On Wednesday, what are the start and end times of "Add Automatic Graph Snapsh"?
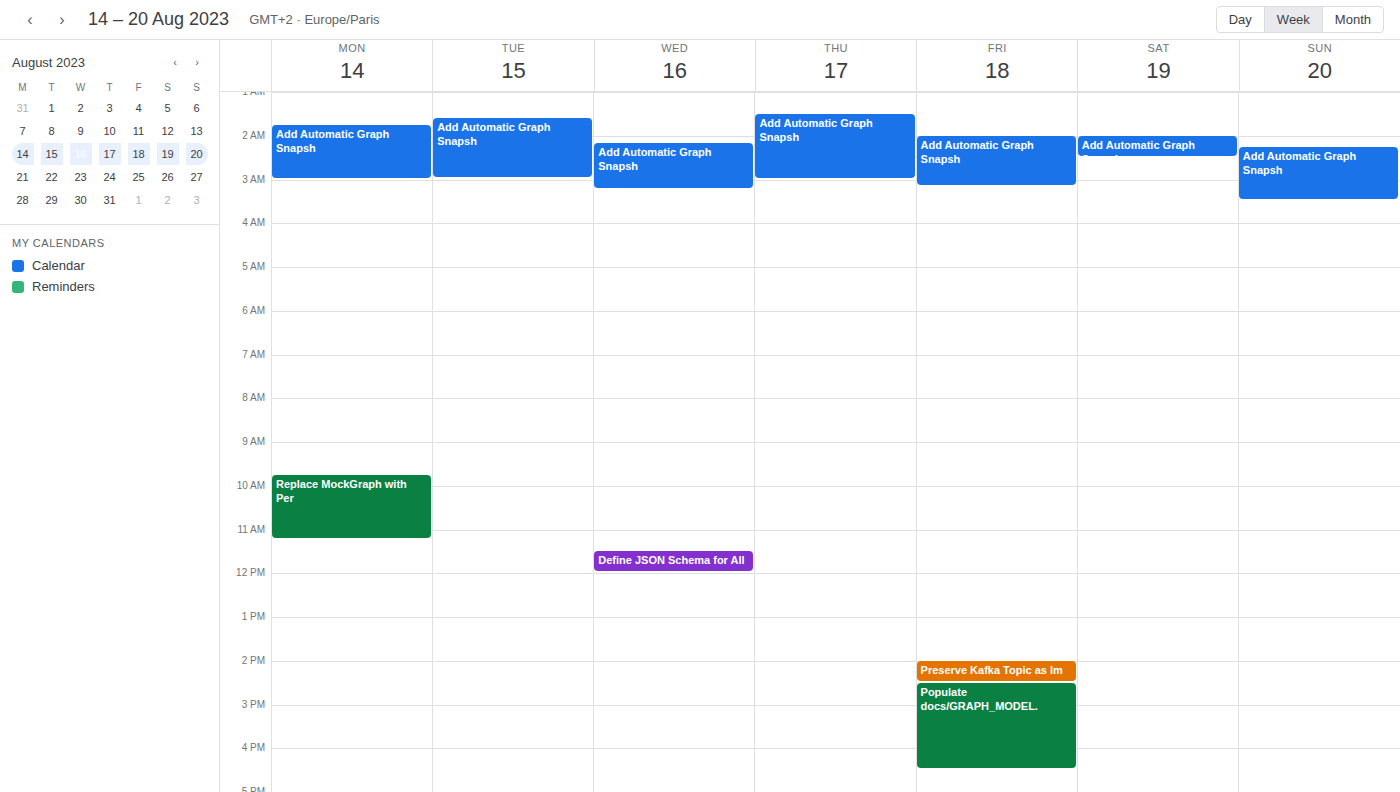
2:10 AM to 3:15 AM